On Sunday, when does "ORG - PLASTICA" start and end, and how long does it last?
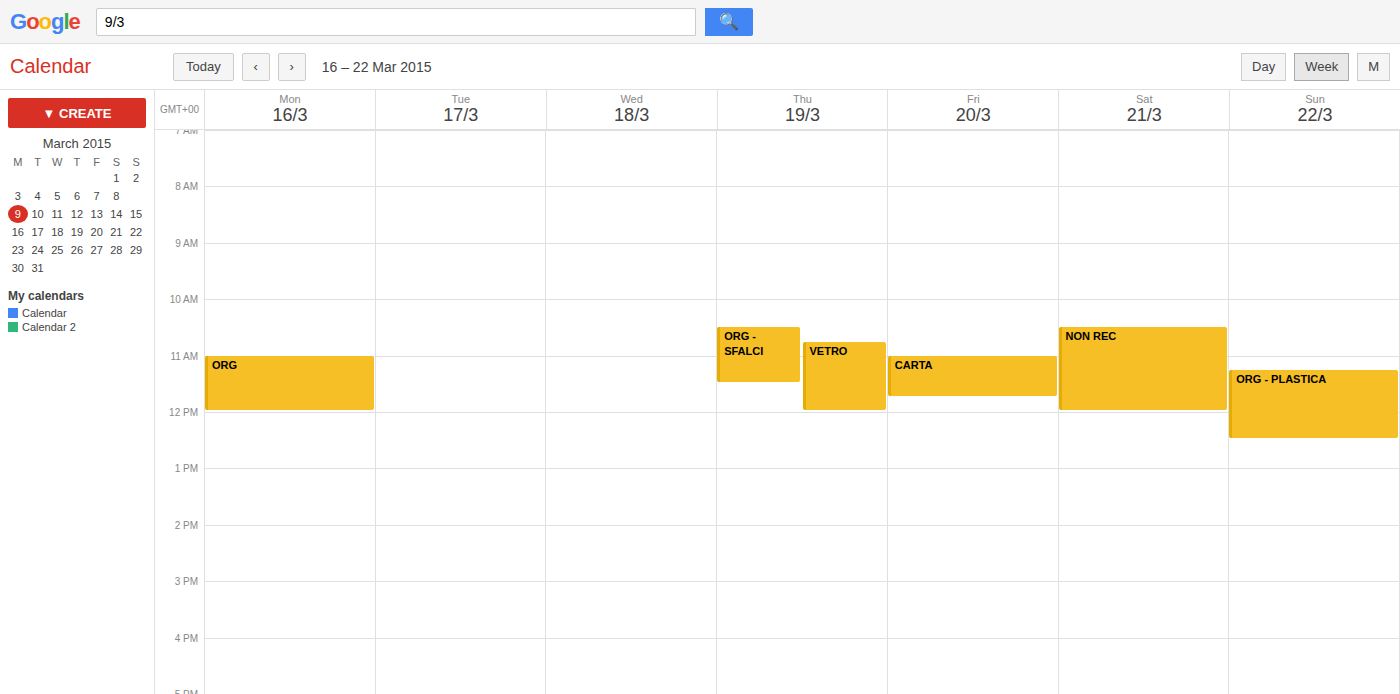
11:15 AM to 12:30 PM, 1 hour 15 minutes